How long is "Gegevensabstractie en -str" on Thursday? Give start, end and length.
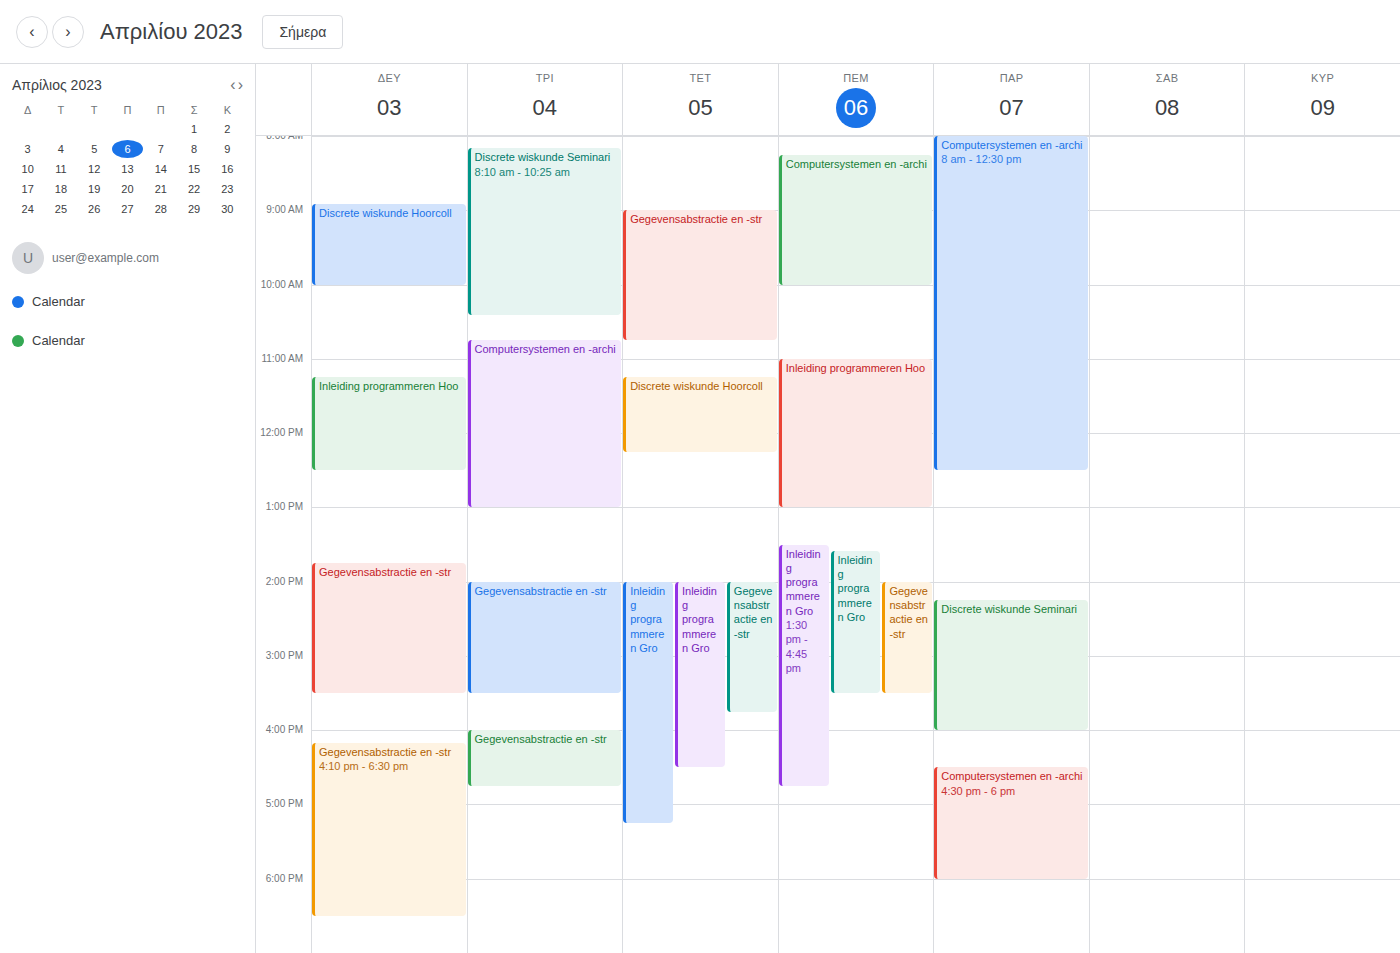
2:00 PM to 3:30 PM, 1 hour 30 minutes